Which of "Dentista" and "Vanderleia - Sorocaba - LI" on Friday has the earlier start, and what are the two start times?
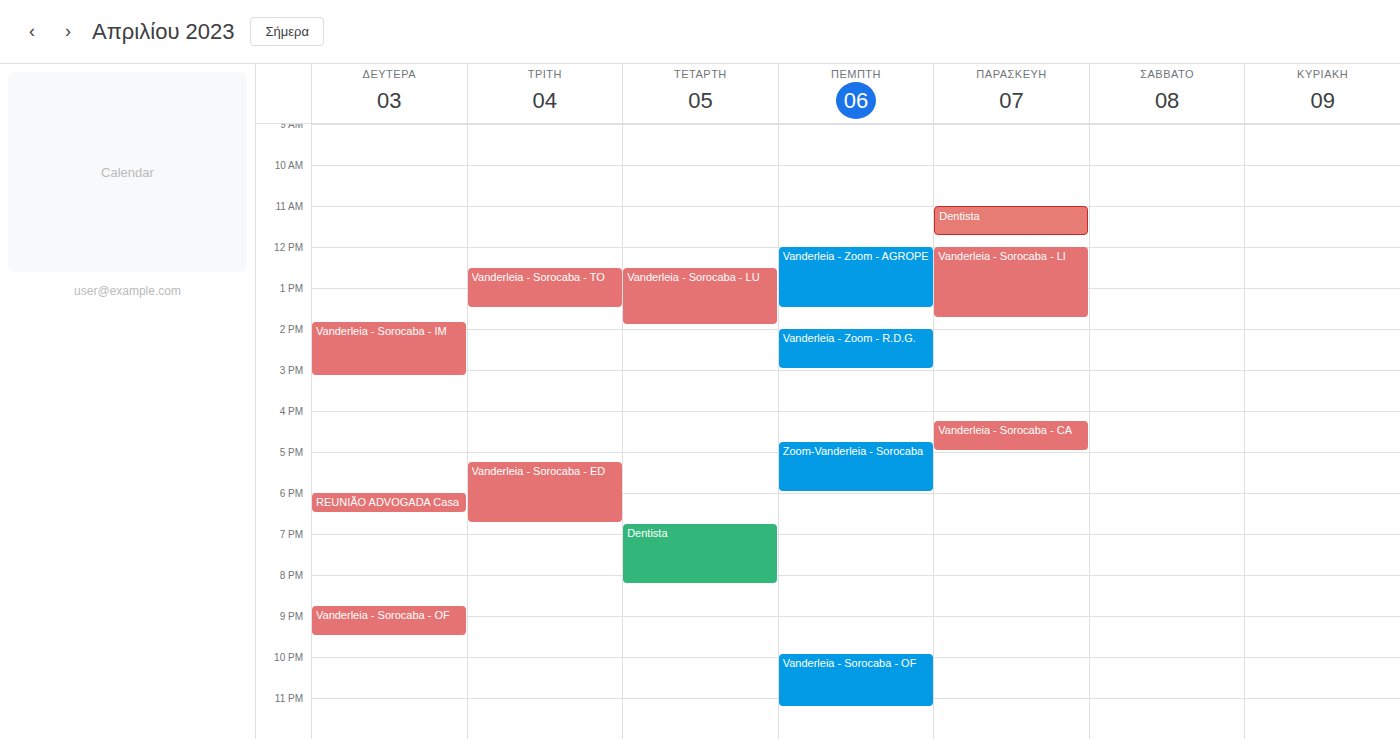
"Dentista" 11:00; "Vanderleia - Sorocaba - LI" 12:00.